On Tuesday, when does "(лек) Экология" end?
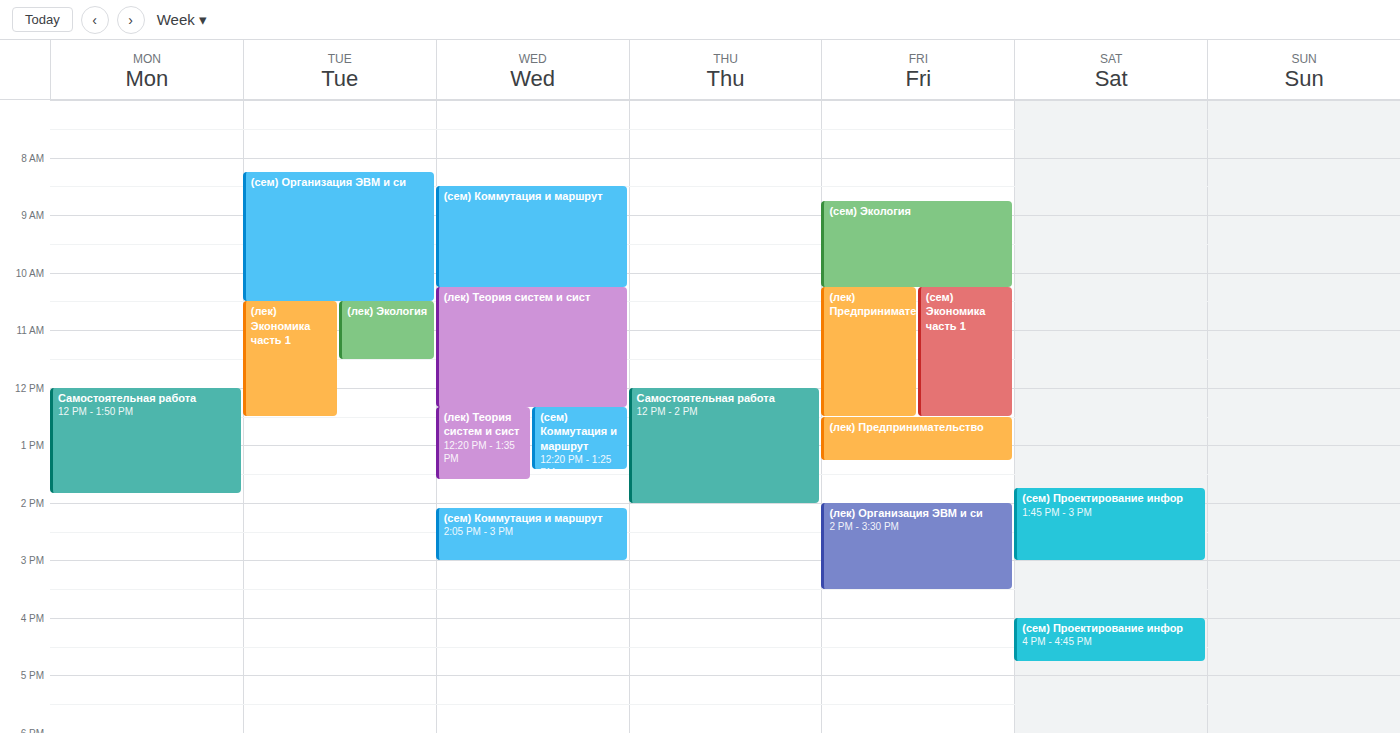
11:30